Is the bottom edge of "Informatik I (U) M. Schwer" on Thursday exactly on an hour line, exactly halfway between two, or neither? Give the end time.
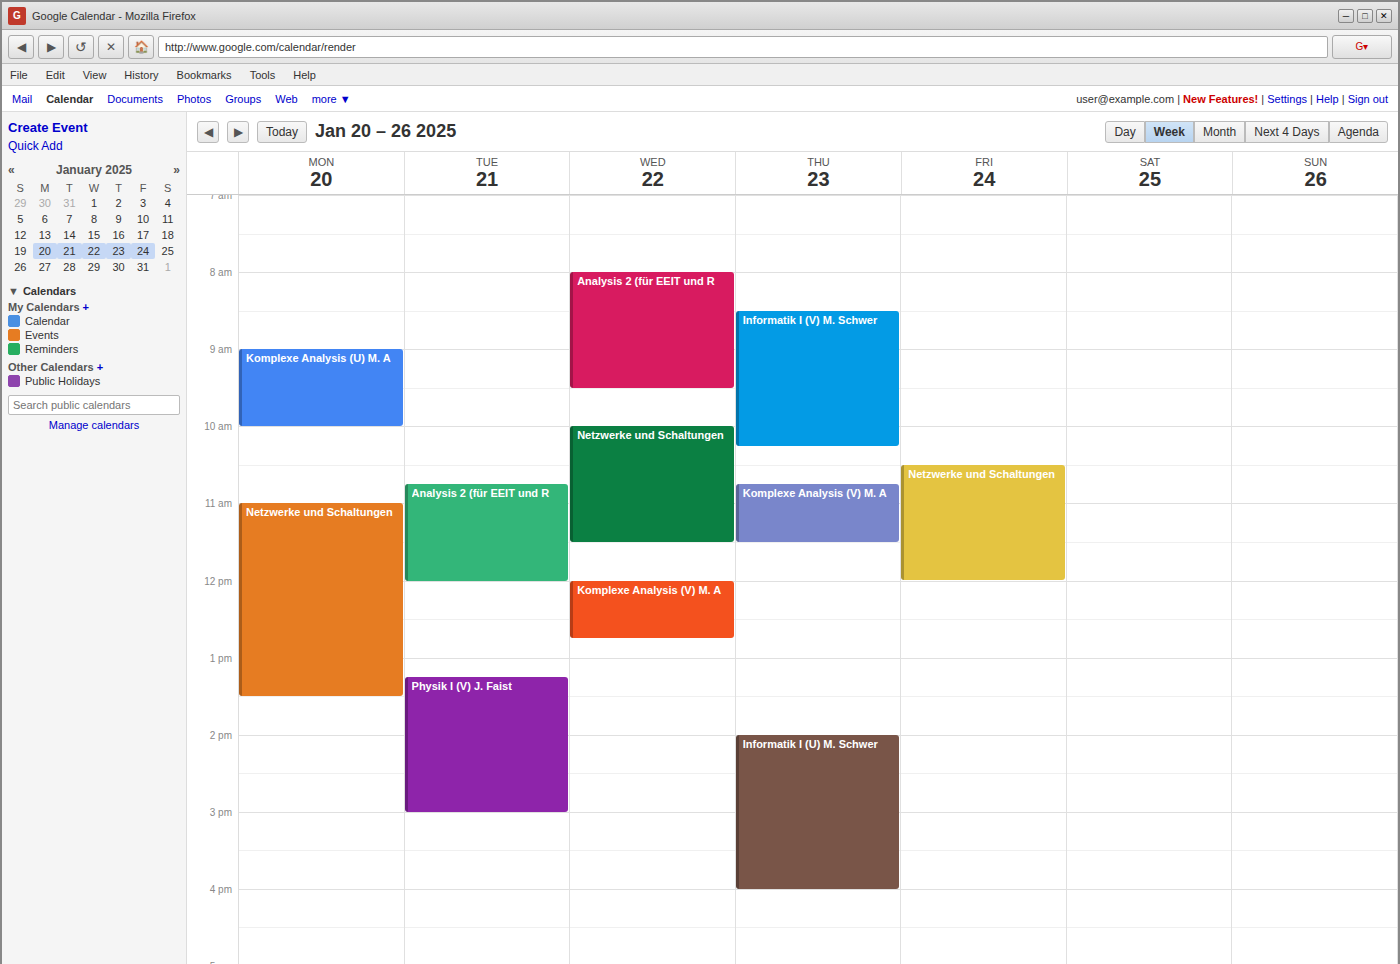
4:00 PM -- exactly on the 4 PM line.